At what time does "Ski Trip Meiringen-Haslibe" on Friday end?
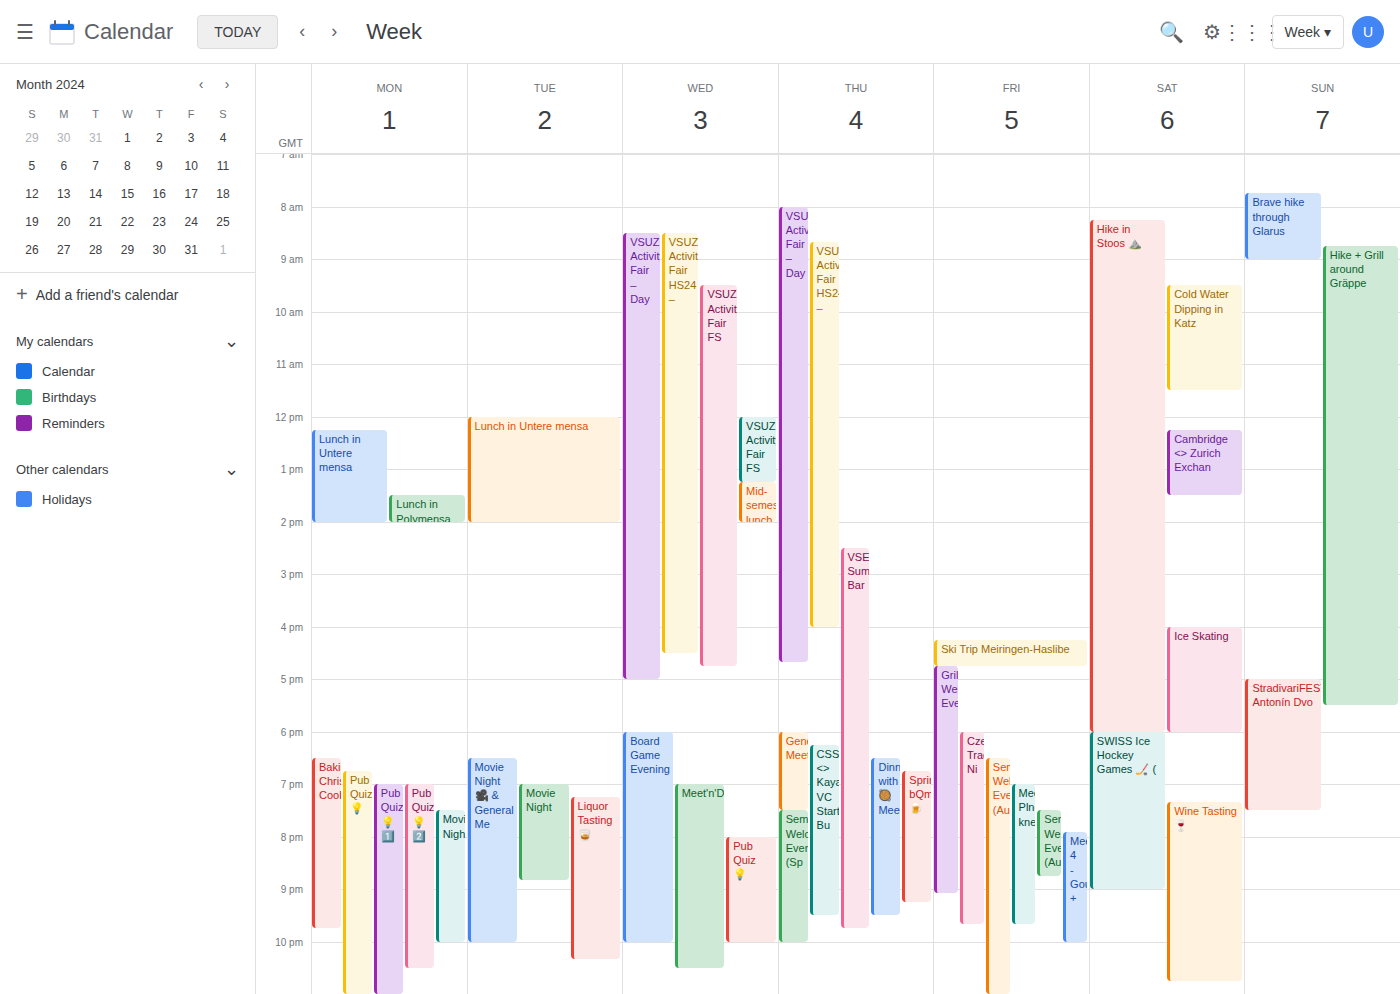
4:45 PM